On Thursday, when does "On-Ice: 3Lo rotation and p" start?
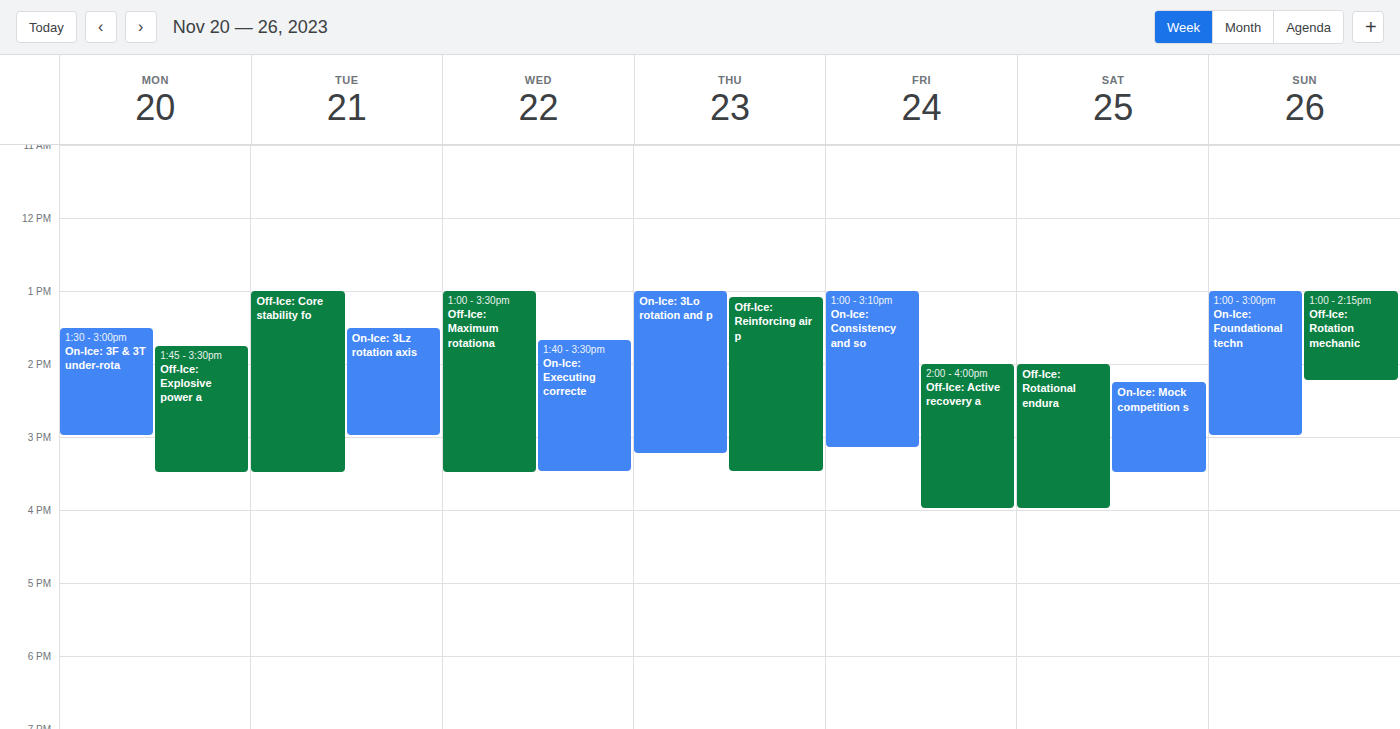
1:00 PM